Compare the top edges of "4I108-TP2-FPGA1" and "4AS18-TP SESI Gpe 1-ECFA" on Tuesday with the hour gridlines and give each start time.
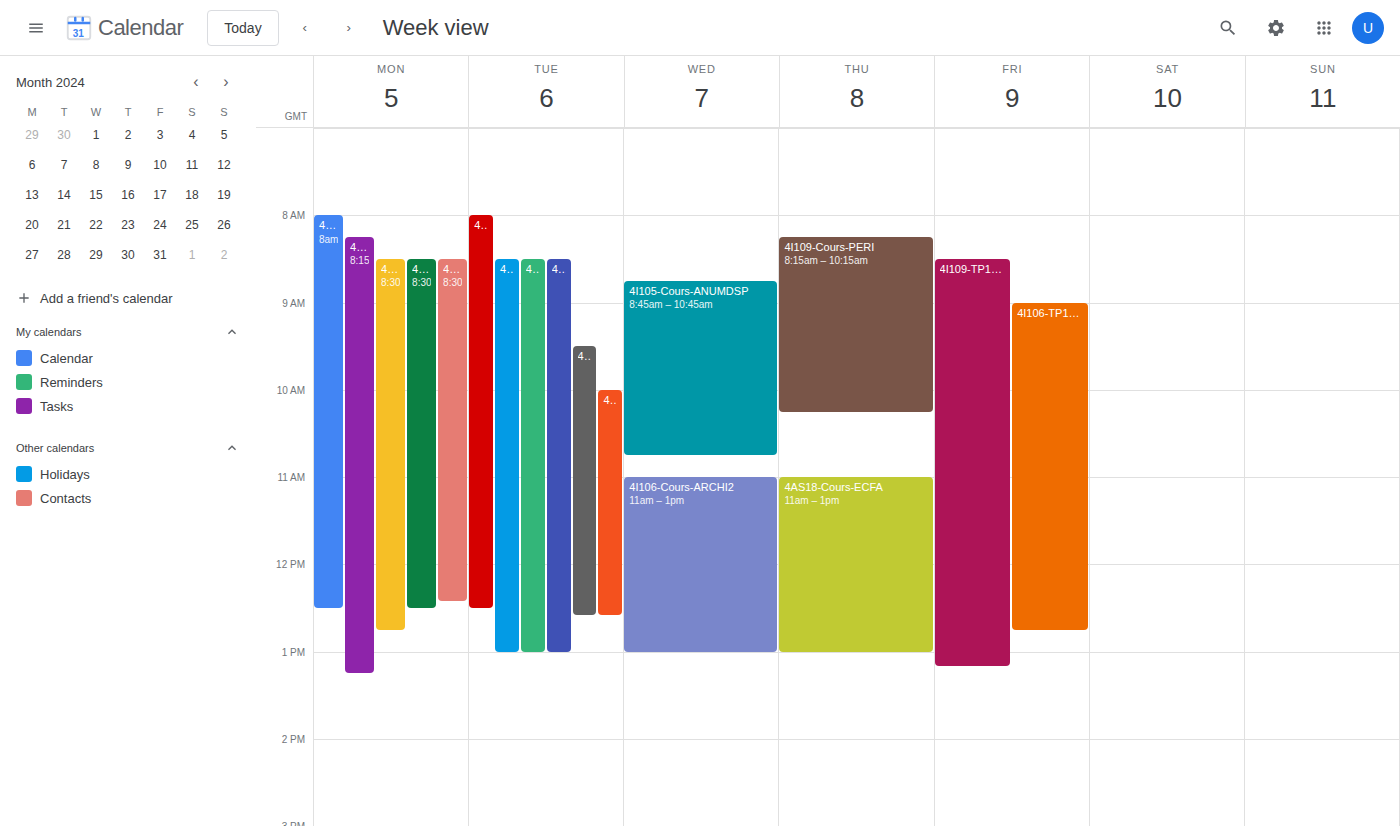
"4I108-TP2-FPGA1": 9:30 AM, halfway between the 9 AM and 10 AM lines. "4AS18-TP SESI Gpe 1-ECFA": 8:30 AM, halfway between the 8 AM and 9 AM lines.